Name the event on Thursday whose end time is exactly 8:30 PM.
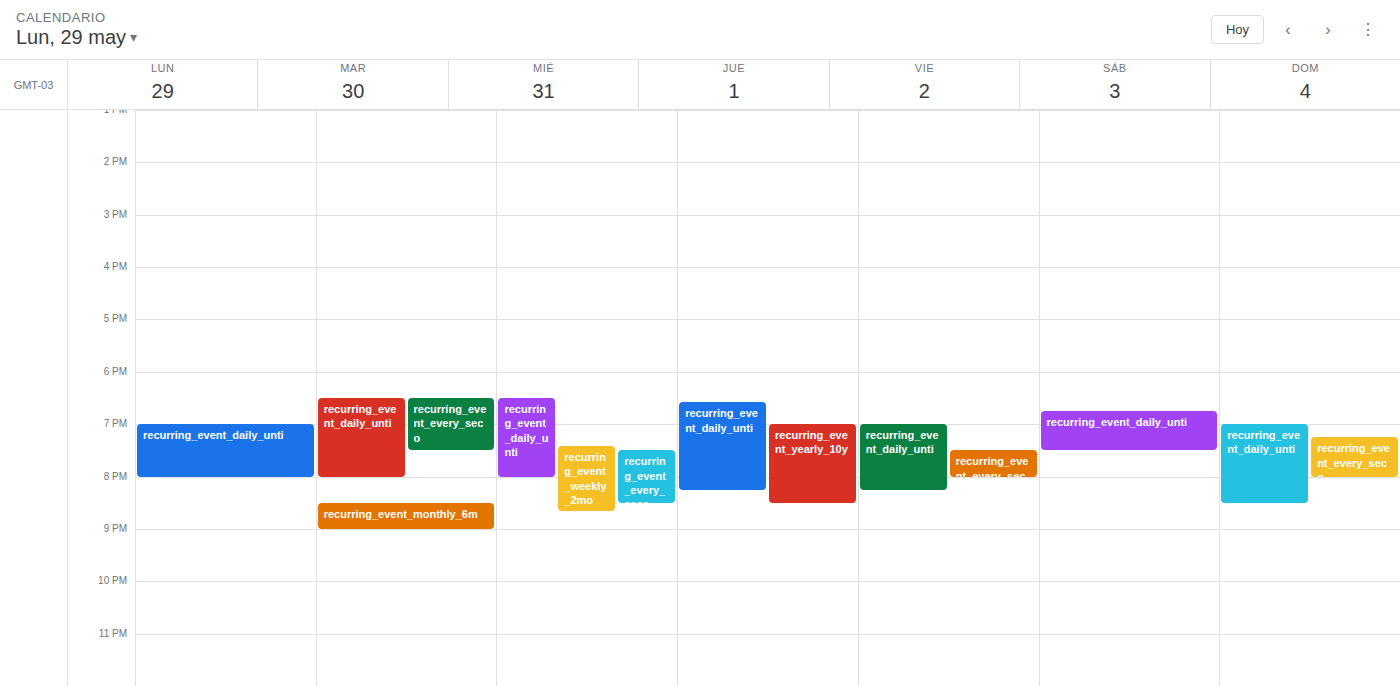
"recurring_event_yearly_10y"